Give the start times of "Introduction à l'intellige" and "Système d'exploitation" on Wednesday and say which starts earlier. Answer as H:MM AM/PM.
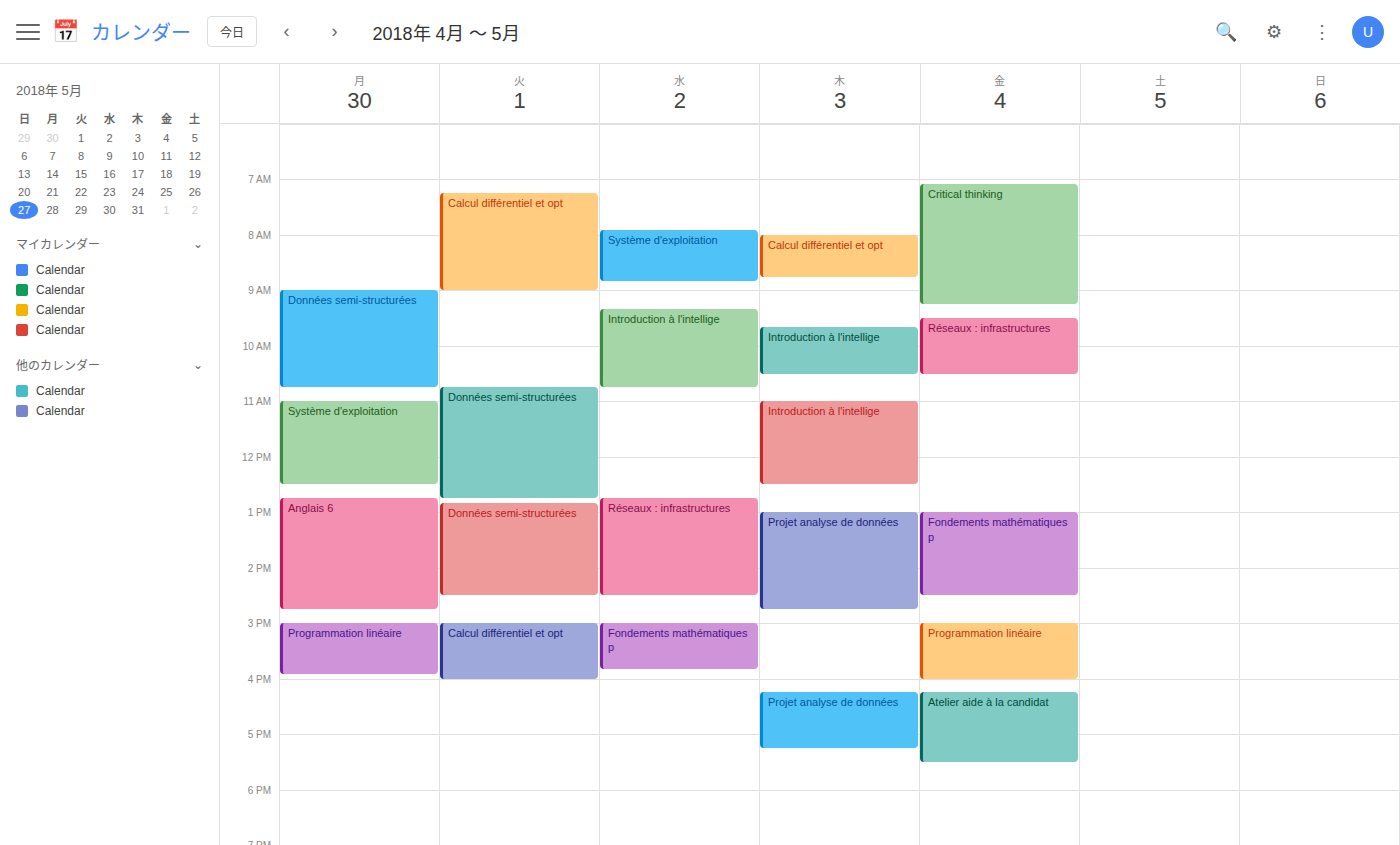
"Système d'exploitation" 7:55 AM; "Introduction à l'intellige" 9:20 AM.